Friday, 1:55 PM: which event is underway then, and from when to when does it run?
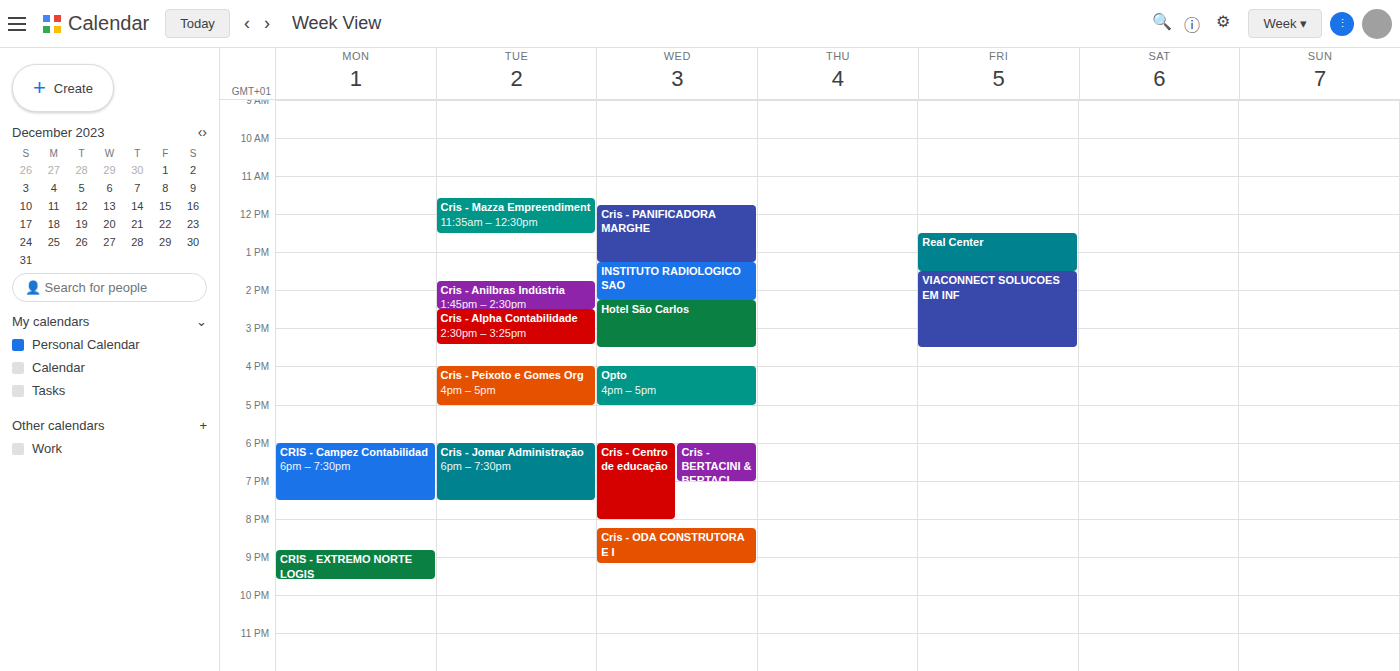
"VIACONNECT SOLUCOES EM INF", 1:30 PM to 3:30 PM